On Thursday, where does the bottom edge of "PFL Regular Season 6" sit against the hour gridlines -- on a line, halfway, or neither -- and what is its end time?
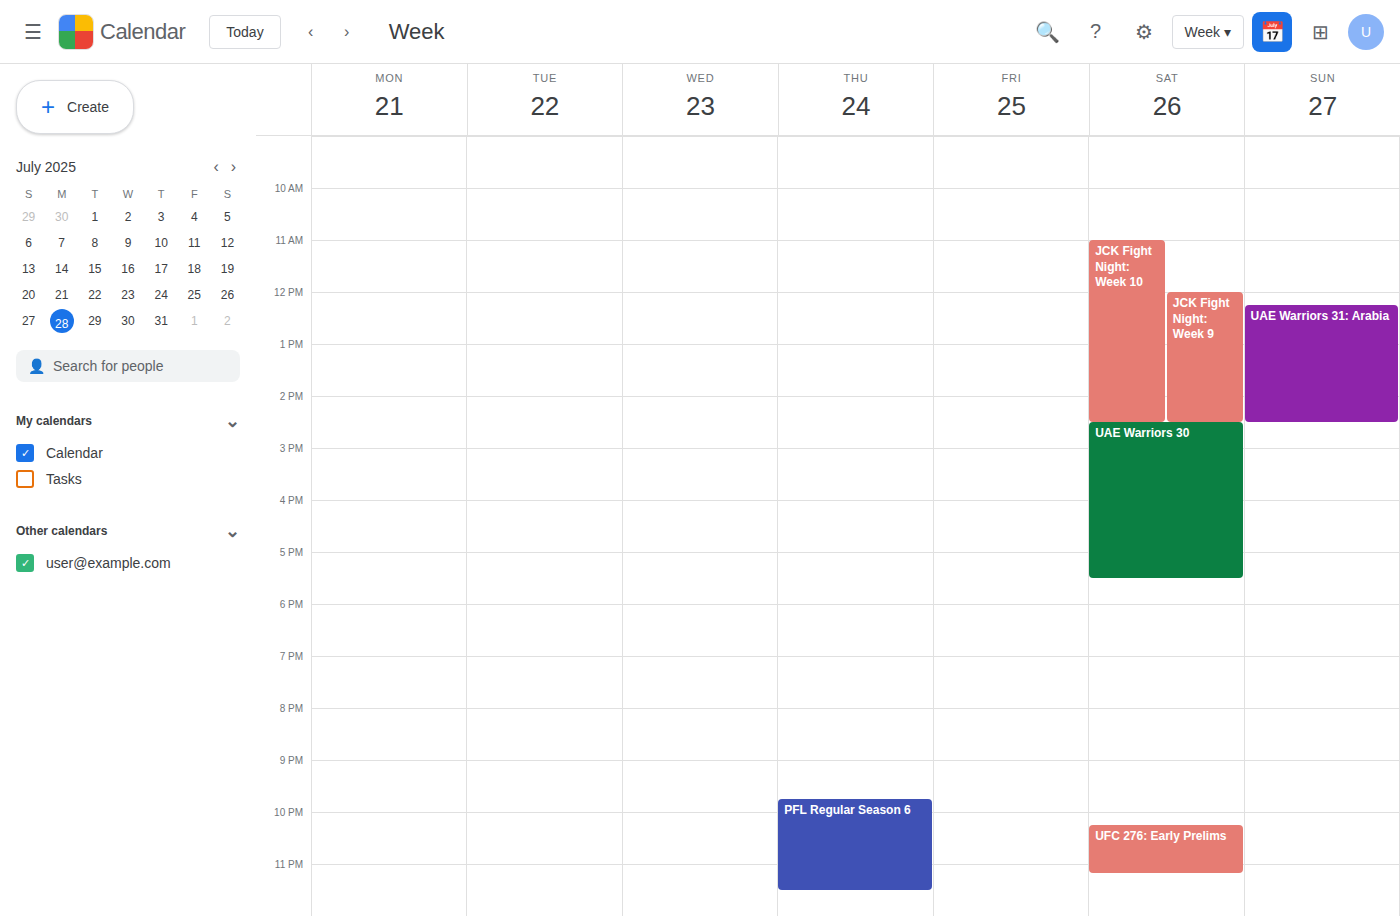
11:30 PM -- halfway between the 11 PM and 12 AM lines.